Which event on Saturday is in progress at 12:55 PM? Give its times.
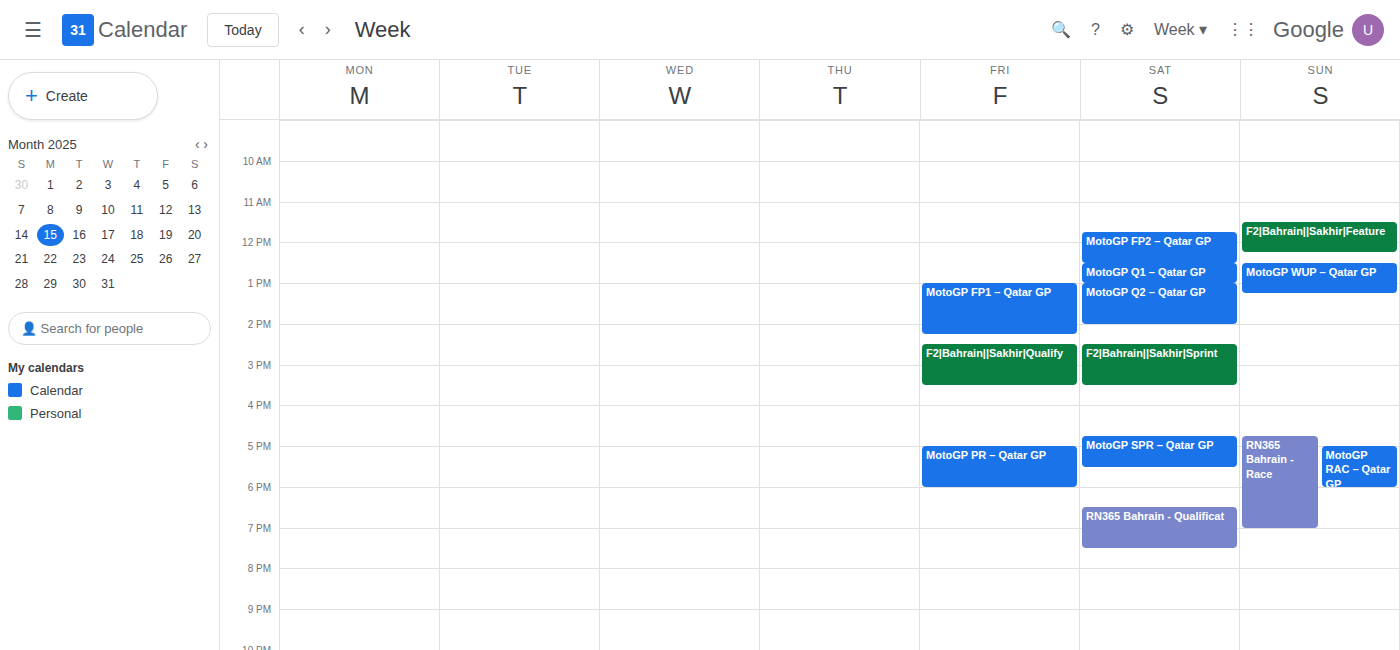
"MotoGP Q1 – Qatar GP", 12:30 PM to 1:00 PM